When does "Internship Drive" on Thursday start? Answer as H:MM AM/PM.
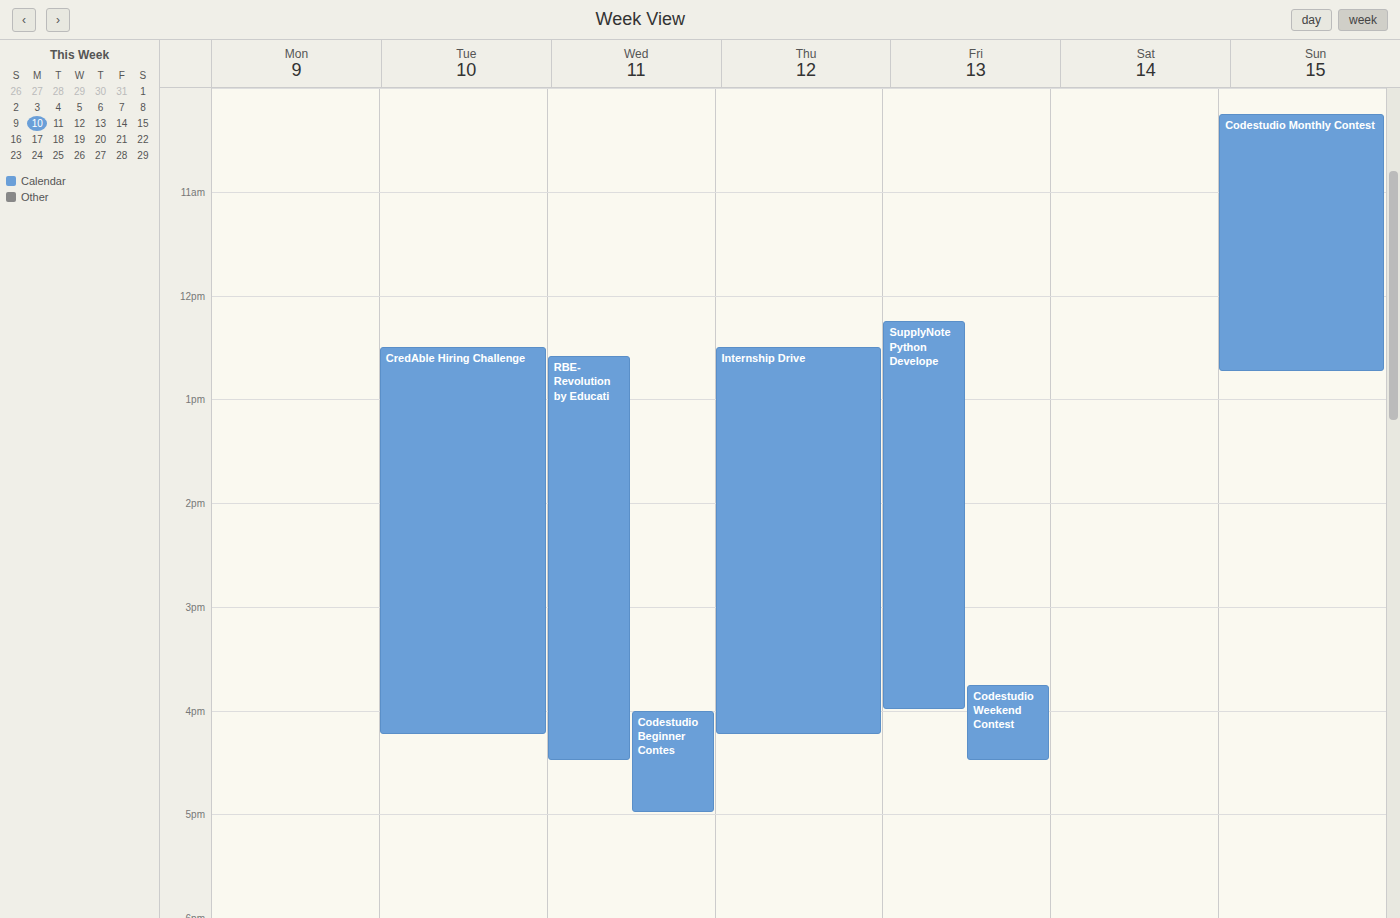
12:30 PM